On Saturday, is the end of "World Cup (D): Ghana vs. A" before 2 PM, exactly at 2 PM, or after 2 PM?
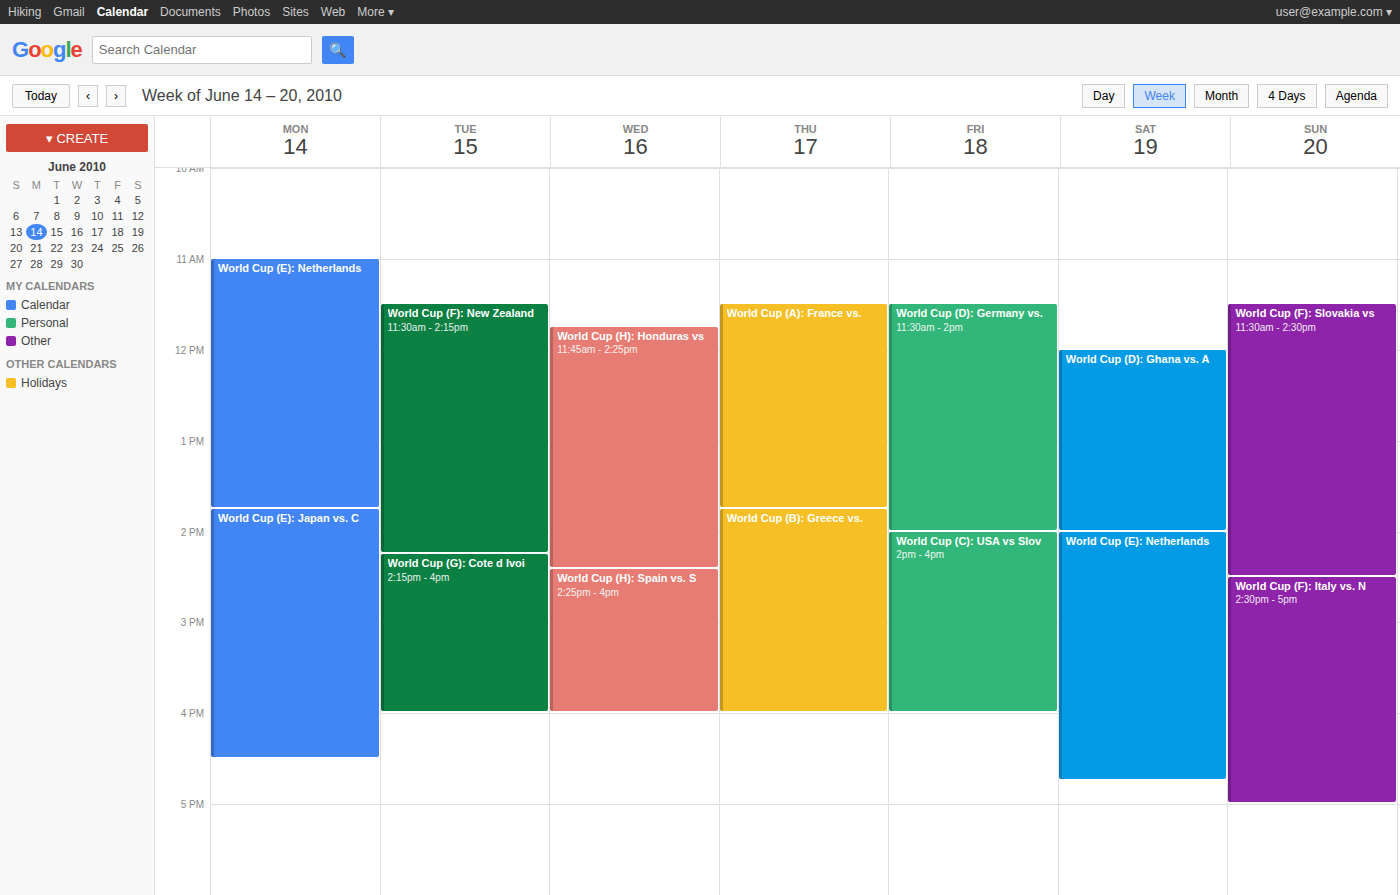
2:00 PM -- exactly at 2 PM, on the 2 PM line.